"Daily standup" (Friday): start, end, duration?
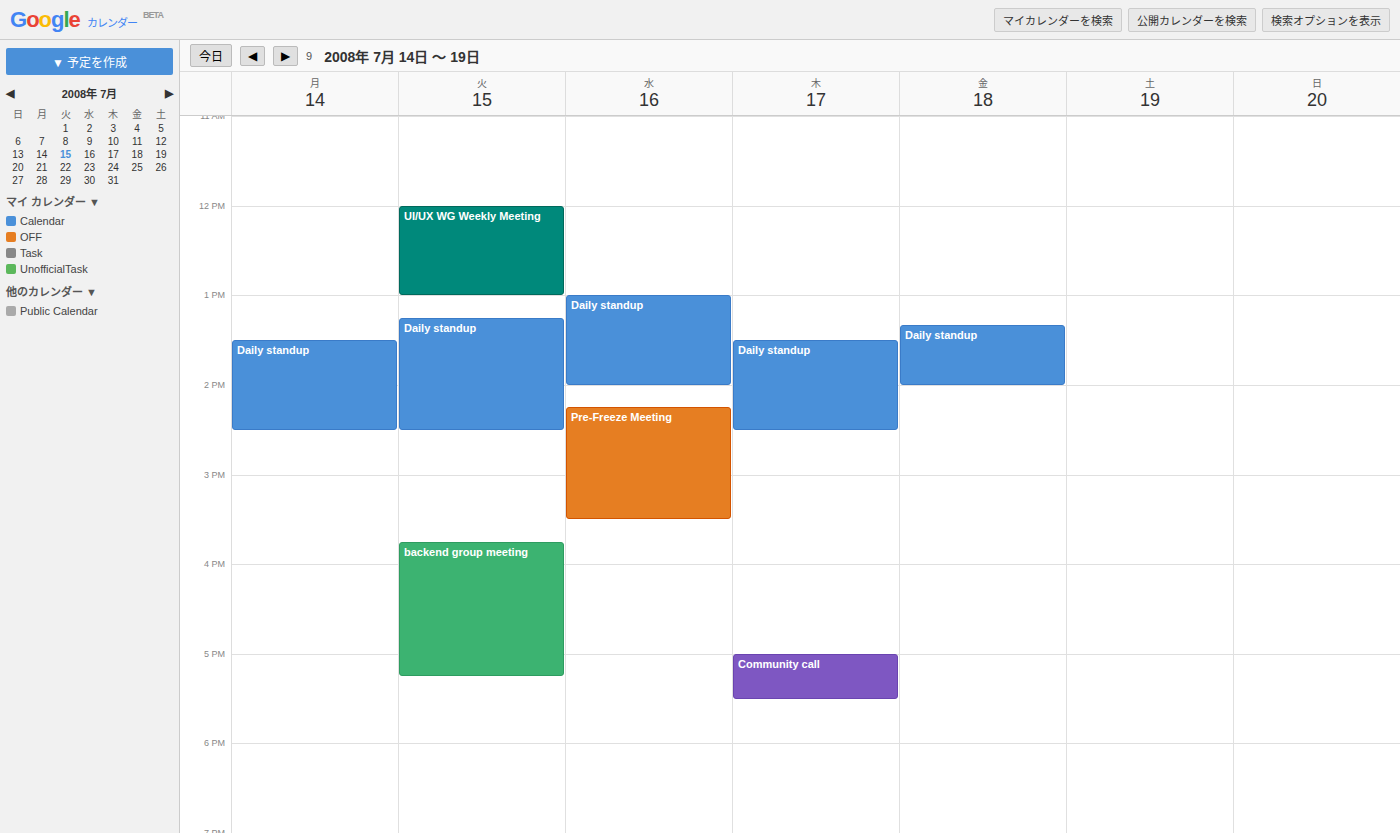
1:20 PM to 2:00 PM, 40 minutes